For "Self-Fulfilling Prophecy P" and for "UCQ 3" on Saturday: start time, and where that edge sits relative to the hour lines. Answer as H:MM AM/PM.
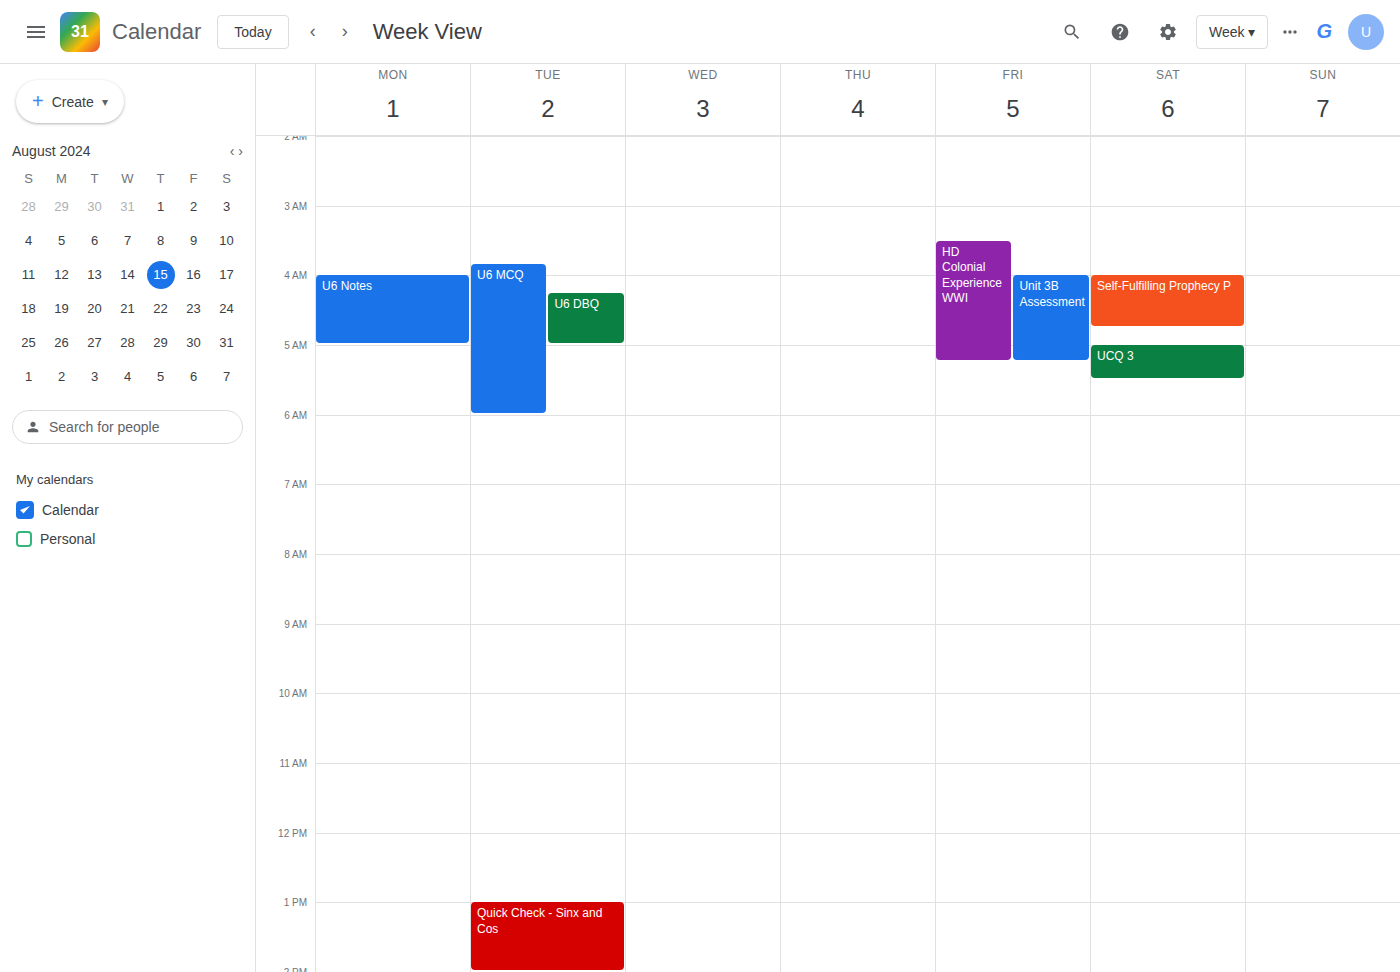
"Self-Fulfilling Prophecy P": 4:00 AM, exactly on the 4 AM line. "UCQ 3": 5:00 AM, exactly on the 5 AM line.